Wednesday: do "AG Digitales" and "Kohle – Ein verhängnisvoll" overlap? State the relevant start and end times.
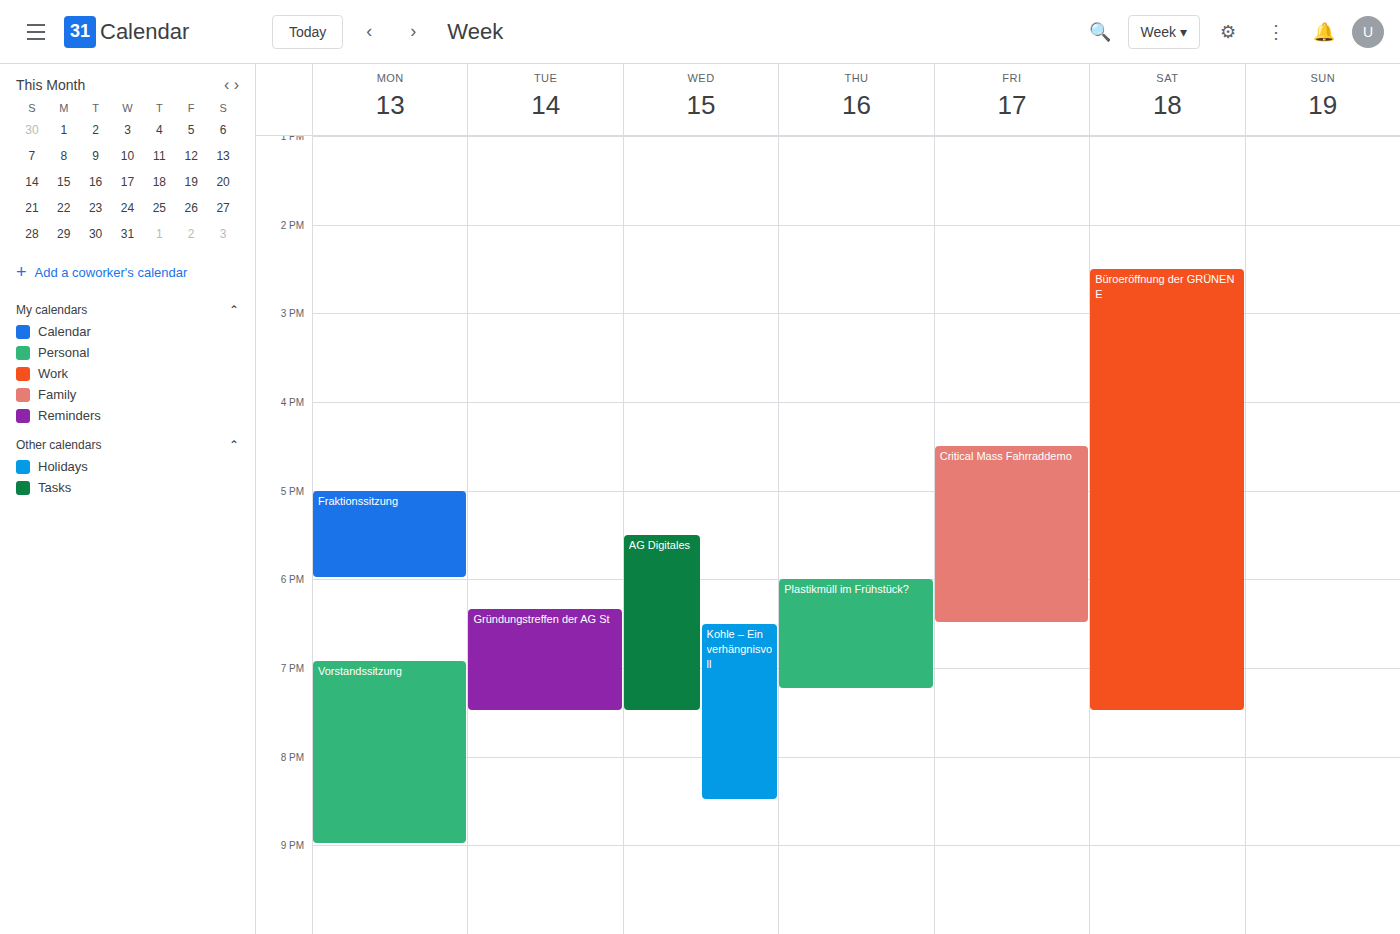
"Kohle – Ein verhängnisvoll" starts at 6:30 PM, before "AG Digitales" ends at 7:30 PM -- they overlap.